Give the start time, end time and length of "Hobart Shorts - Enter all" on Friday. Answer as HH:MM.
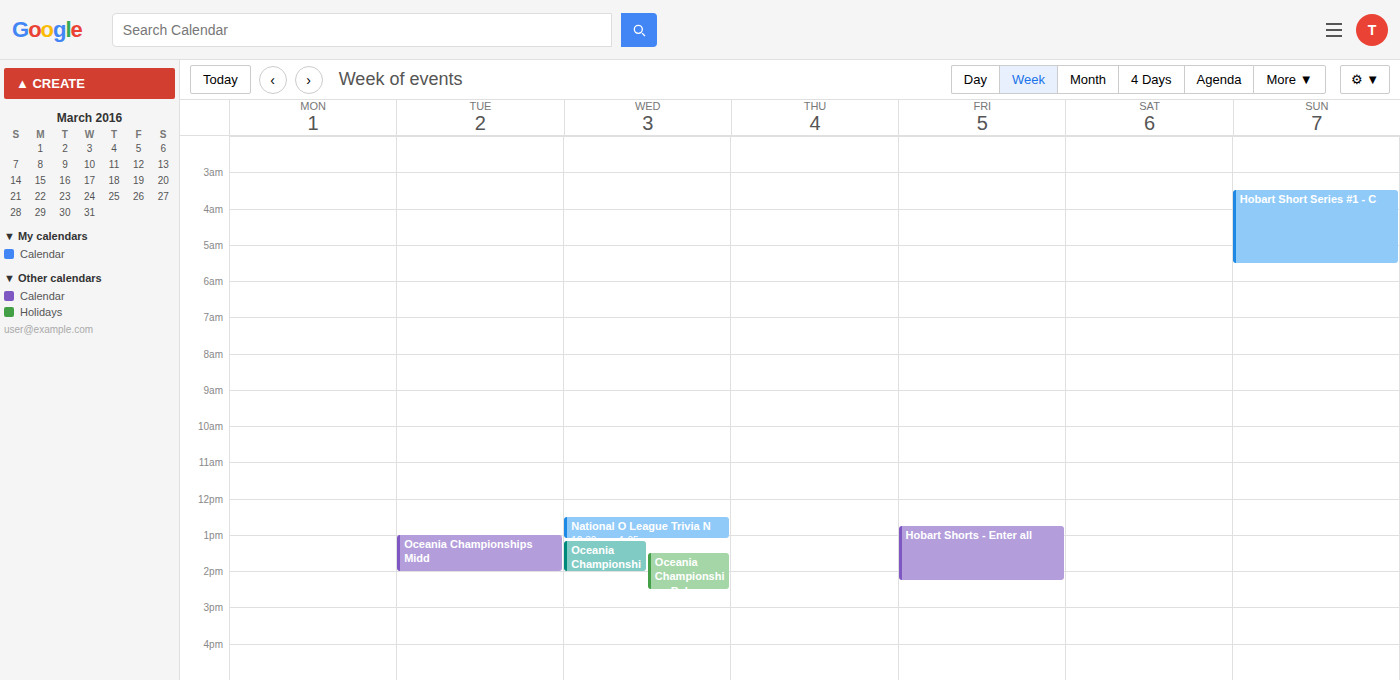
12:45 to 14:15, 1 hour 30 minutes